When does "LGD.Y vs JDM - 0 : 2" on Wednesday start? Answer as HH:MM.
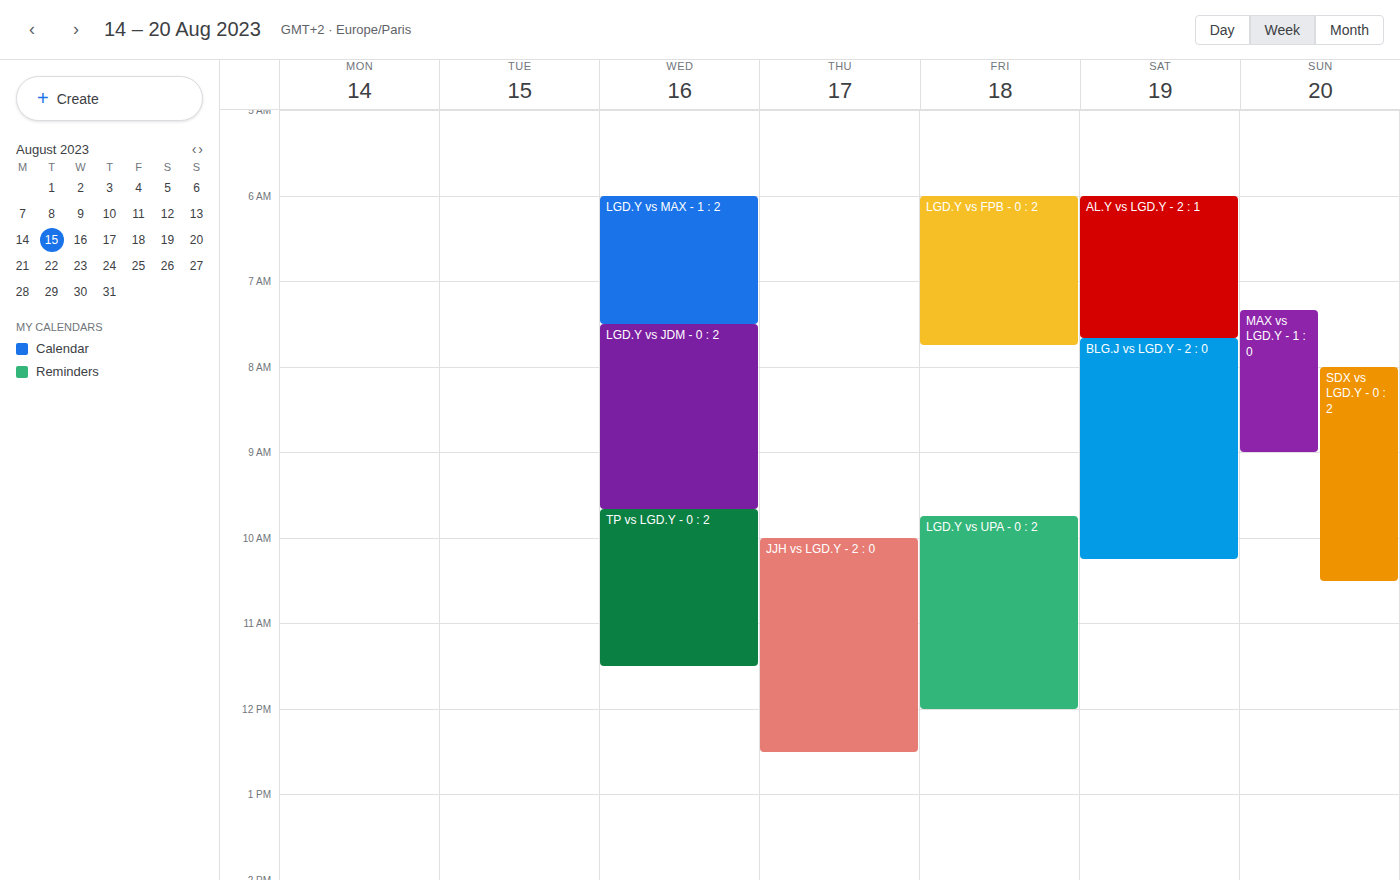
07:30